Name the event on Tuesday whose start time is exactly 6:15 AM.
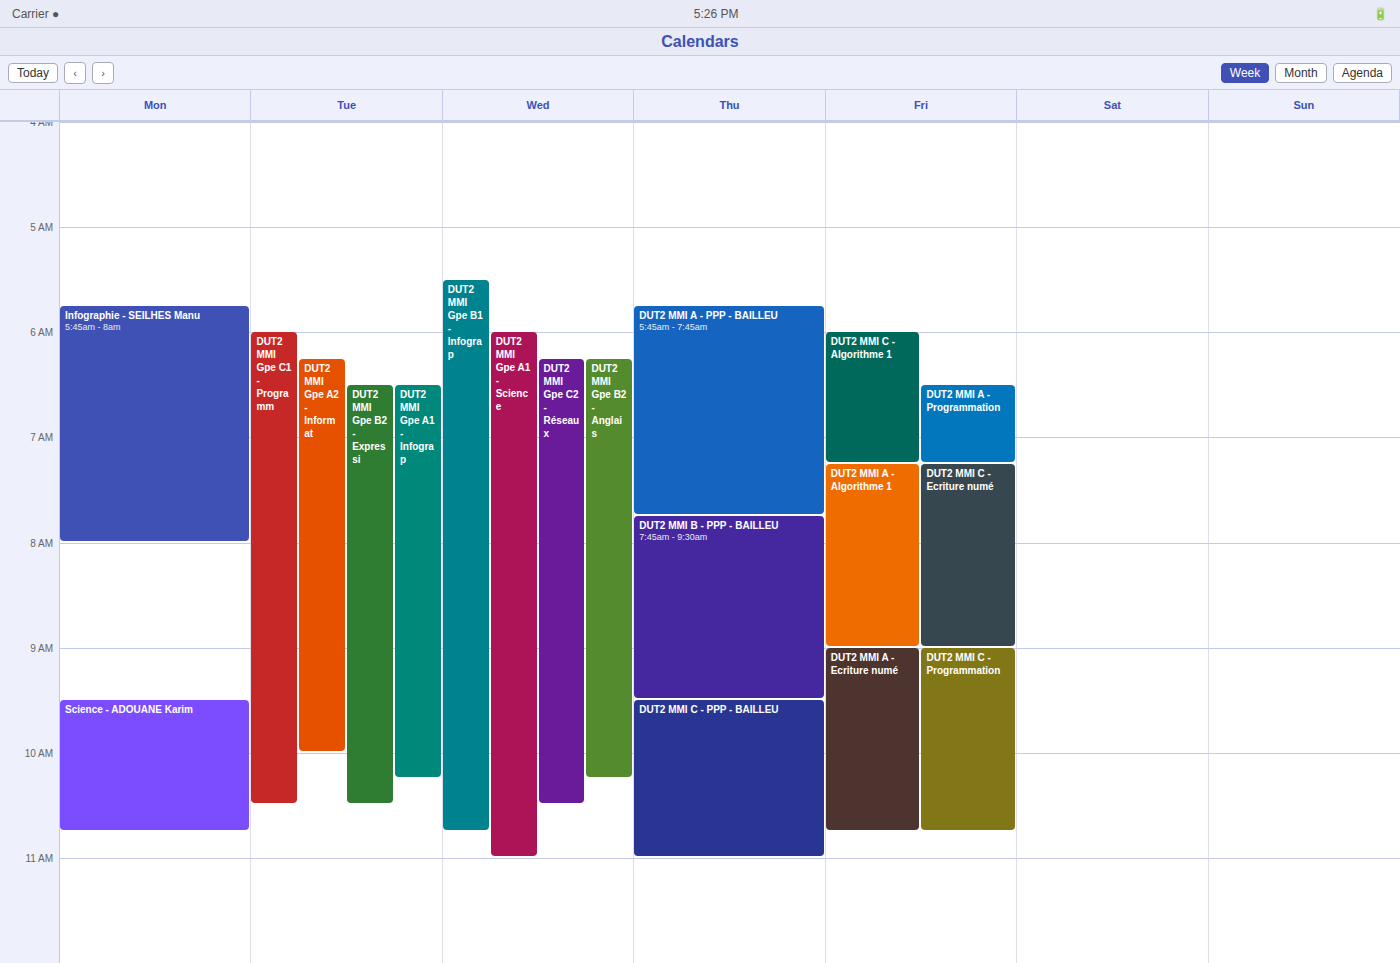
"DUT2 MMI Gpe A2 - Informat"